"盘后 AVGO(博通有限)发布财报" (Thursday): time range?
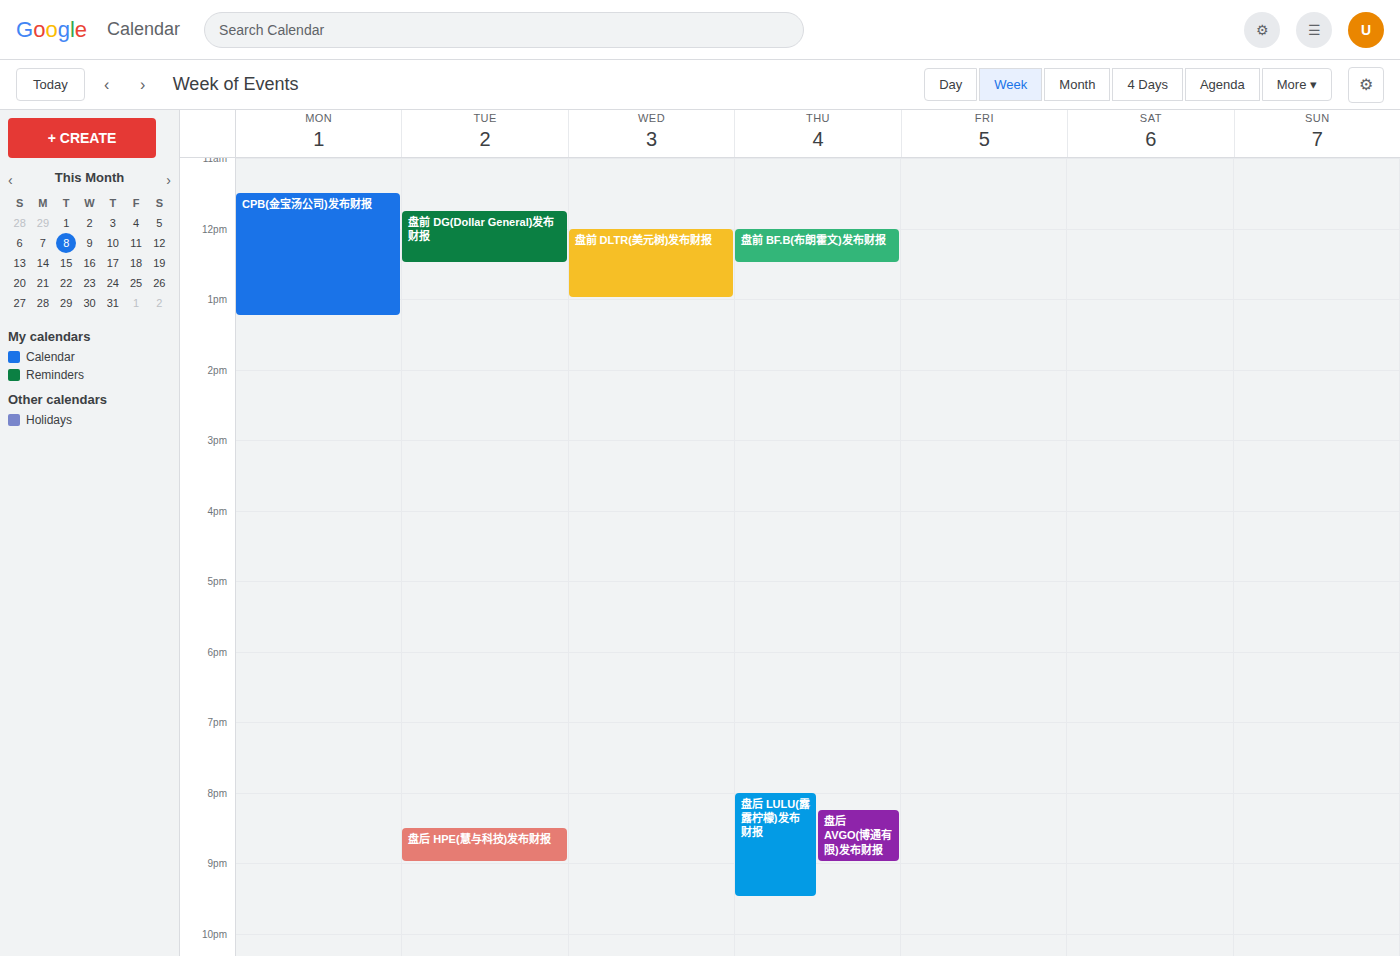
20:15 to 21:00